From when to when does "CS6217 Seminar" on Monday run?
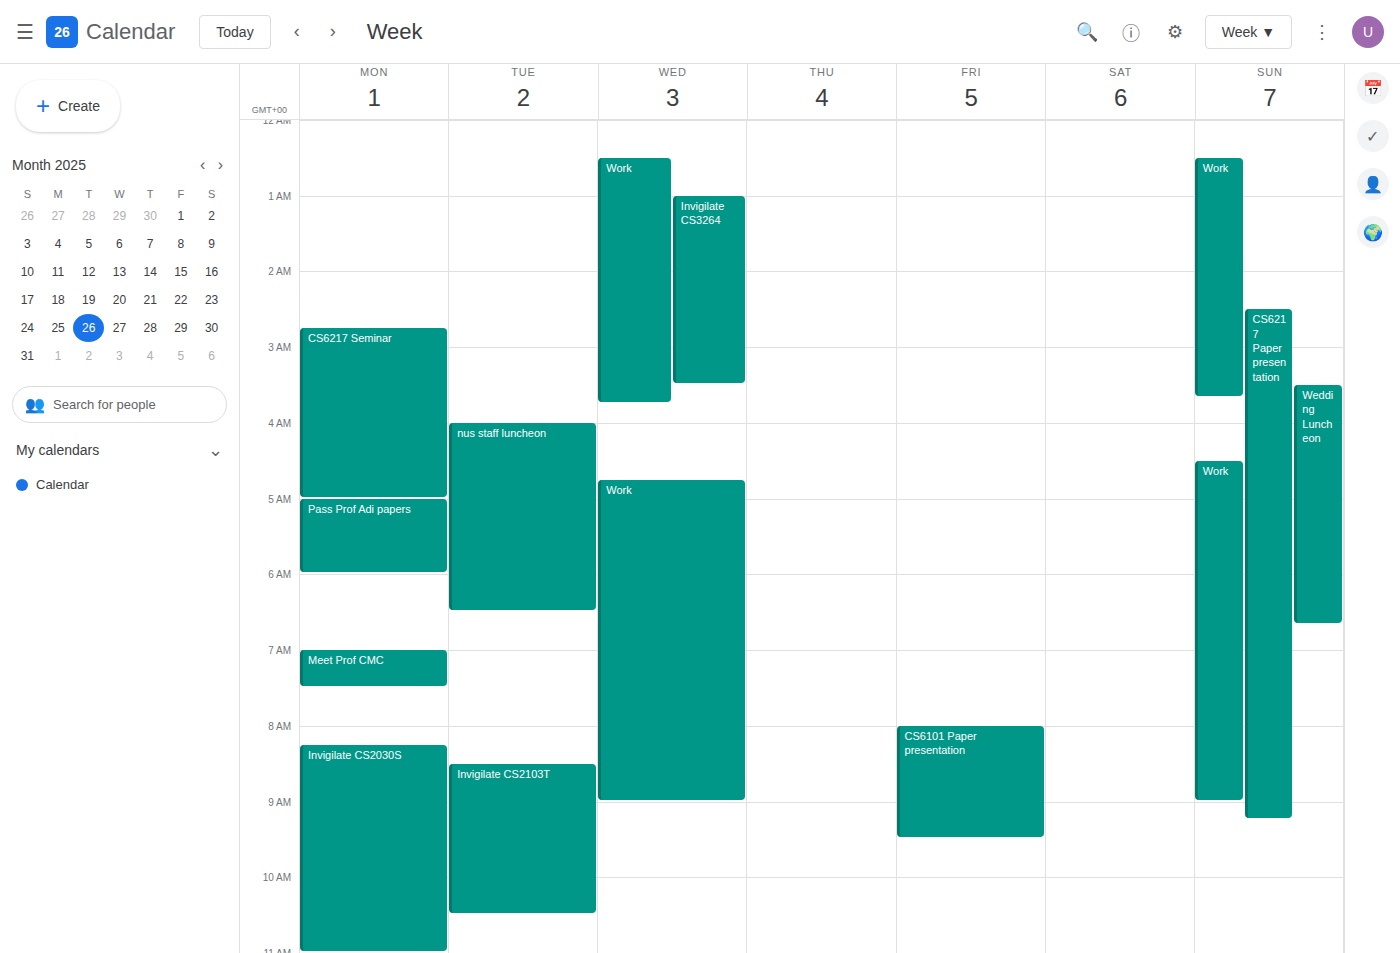
2:45 AM to 5:00 AM